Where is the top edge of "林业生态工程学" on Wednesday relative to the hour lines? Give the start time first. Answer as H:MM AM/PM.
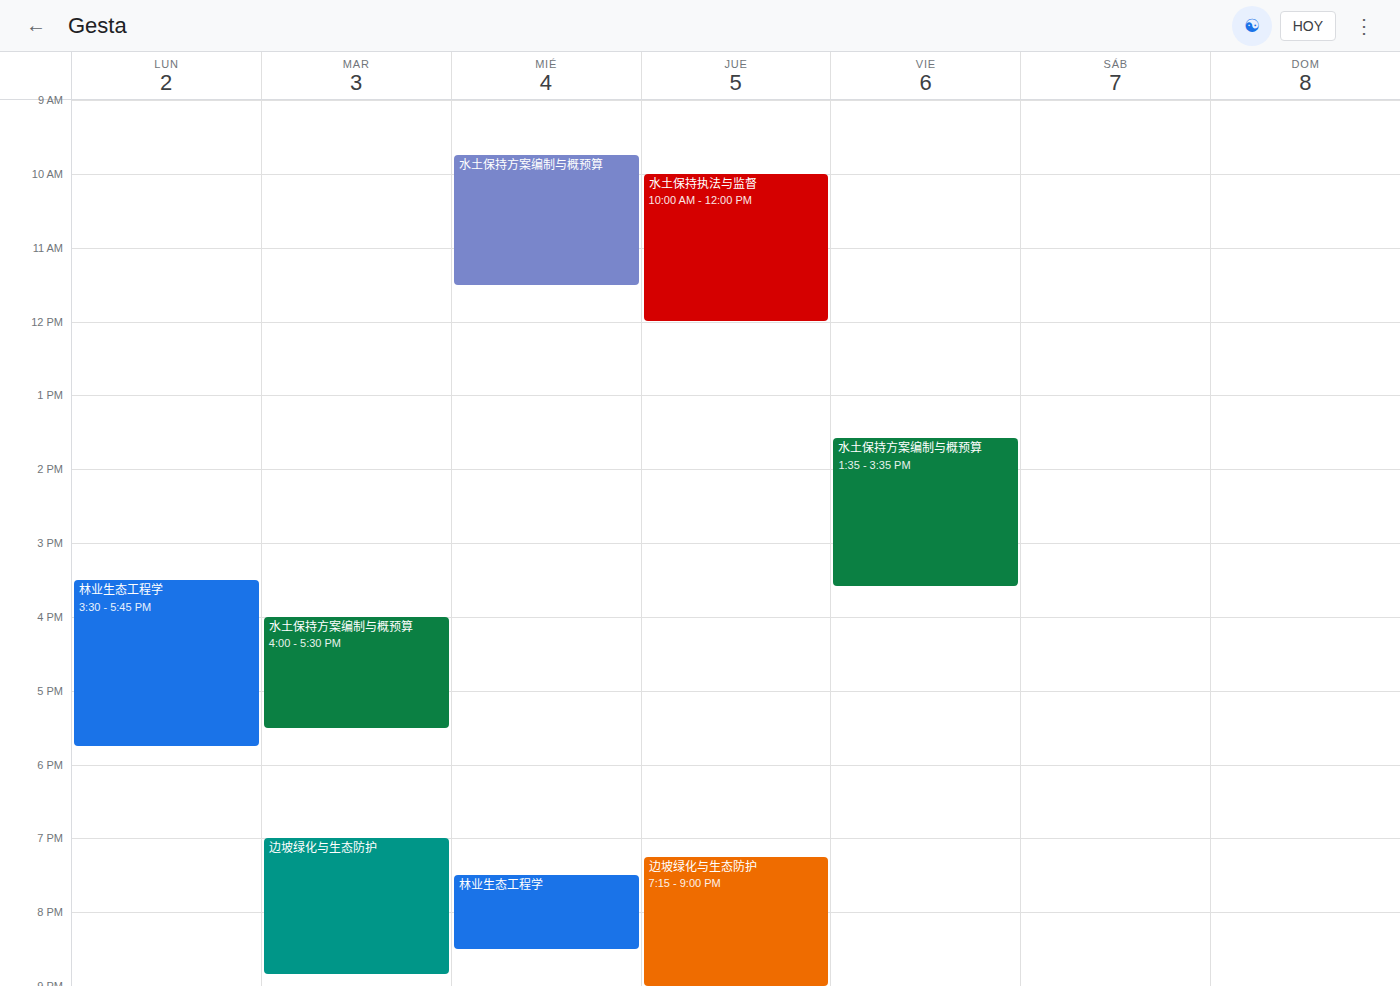
7:30 PM -- halfway between the 7 PM and 8 PM lines.